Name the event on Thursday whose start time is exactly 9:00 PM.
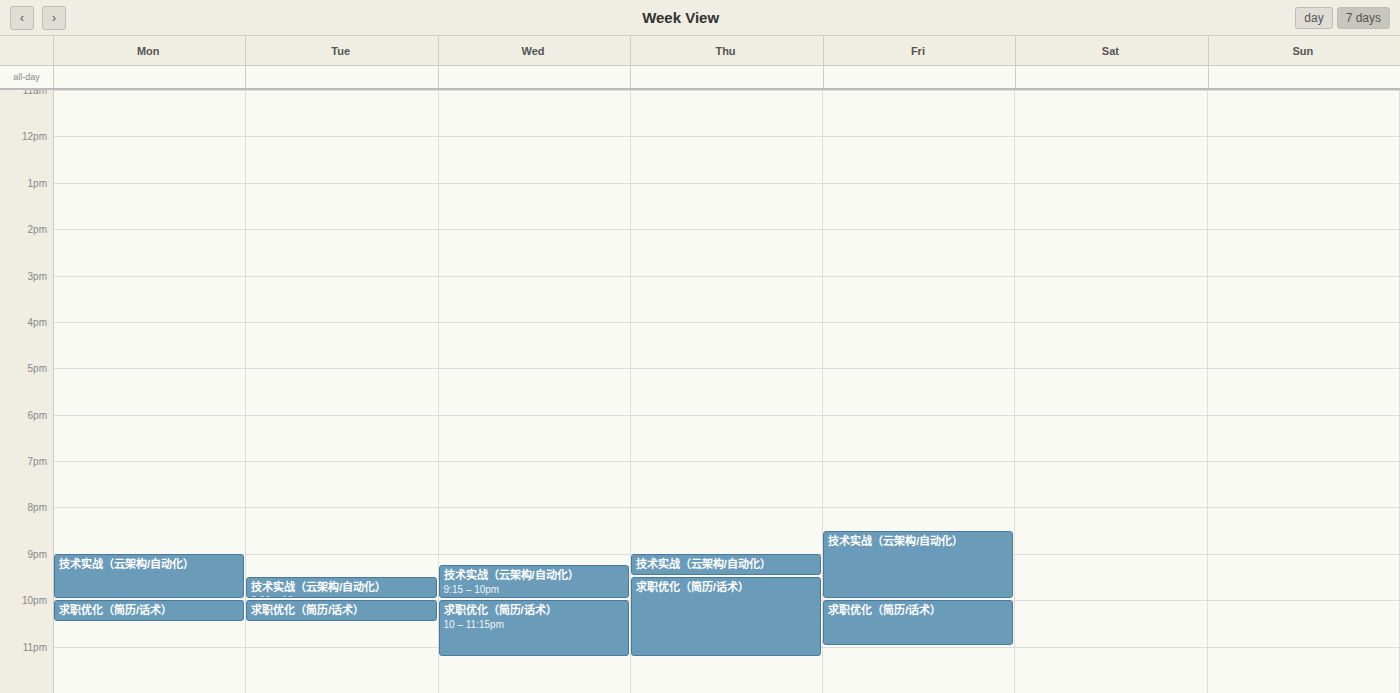
"技术实战（云架构/自动化）"